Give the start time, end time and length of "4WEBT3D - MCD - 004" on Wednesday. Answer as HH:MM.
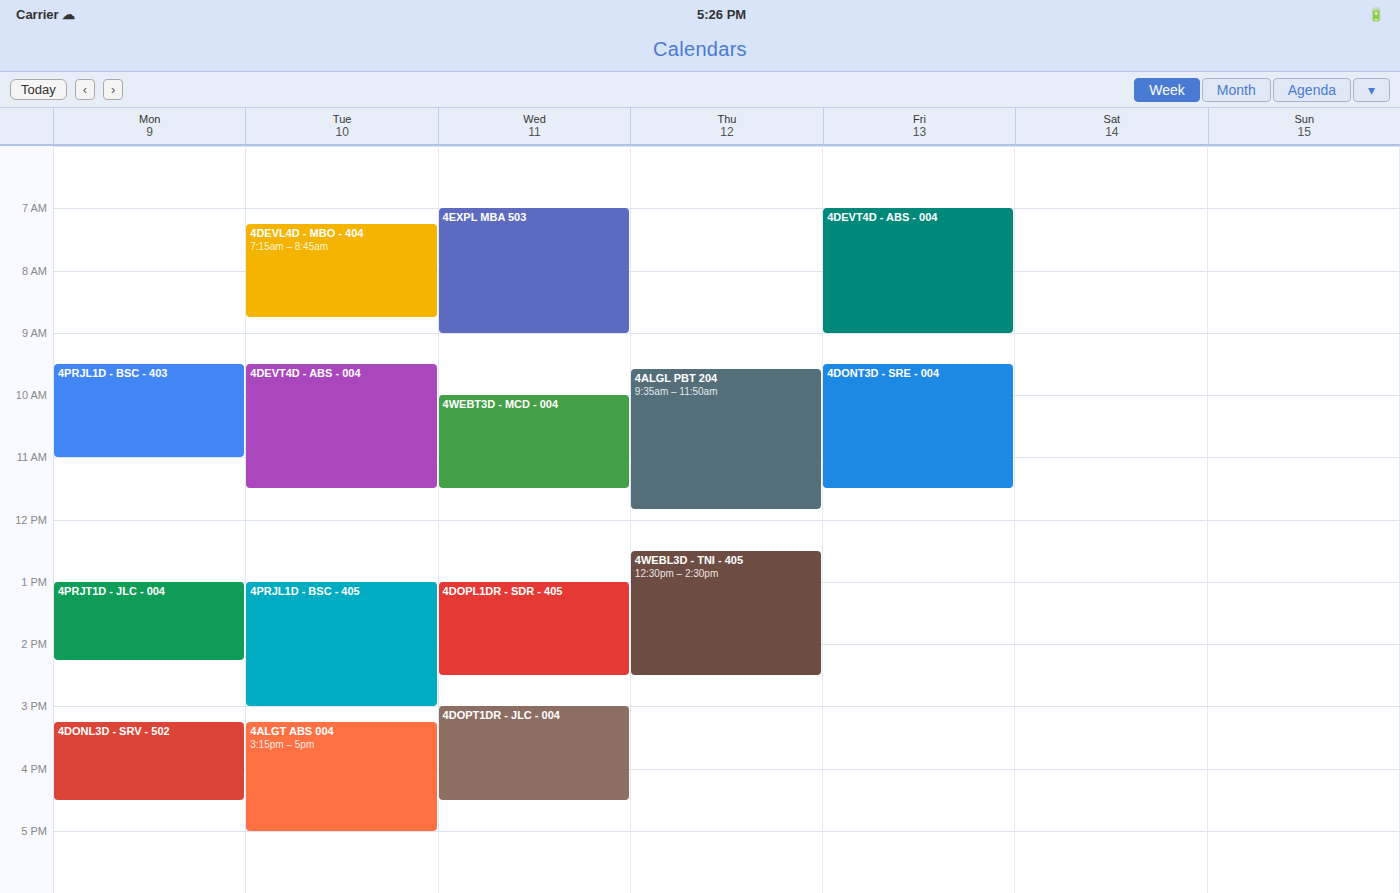
10:00 to 11:30, 1 hour 30 minutes